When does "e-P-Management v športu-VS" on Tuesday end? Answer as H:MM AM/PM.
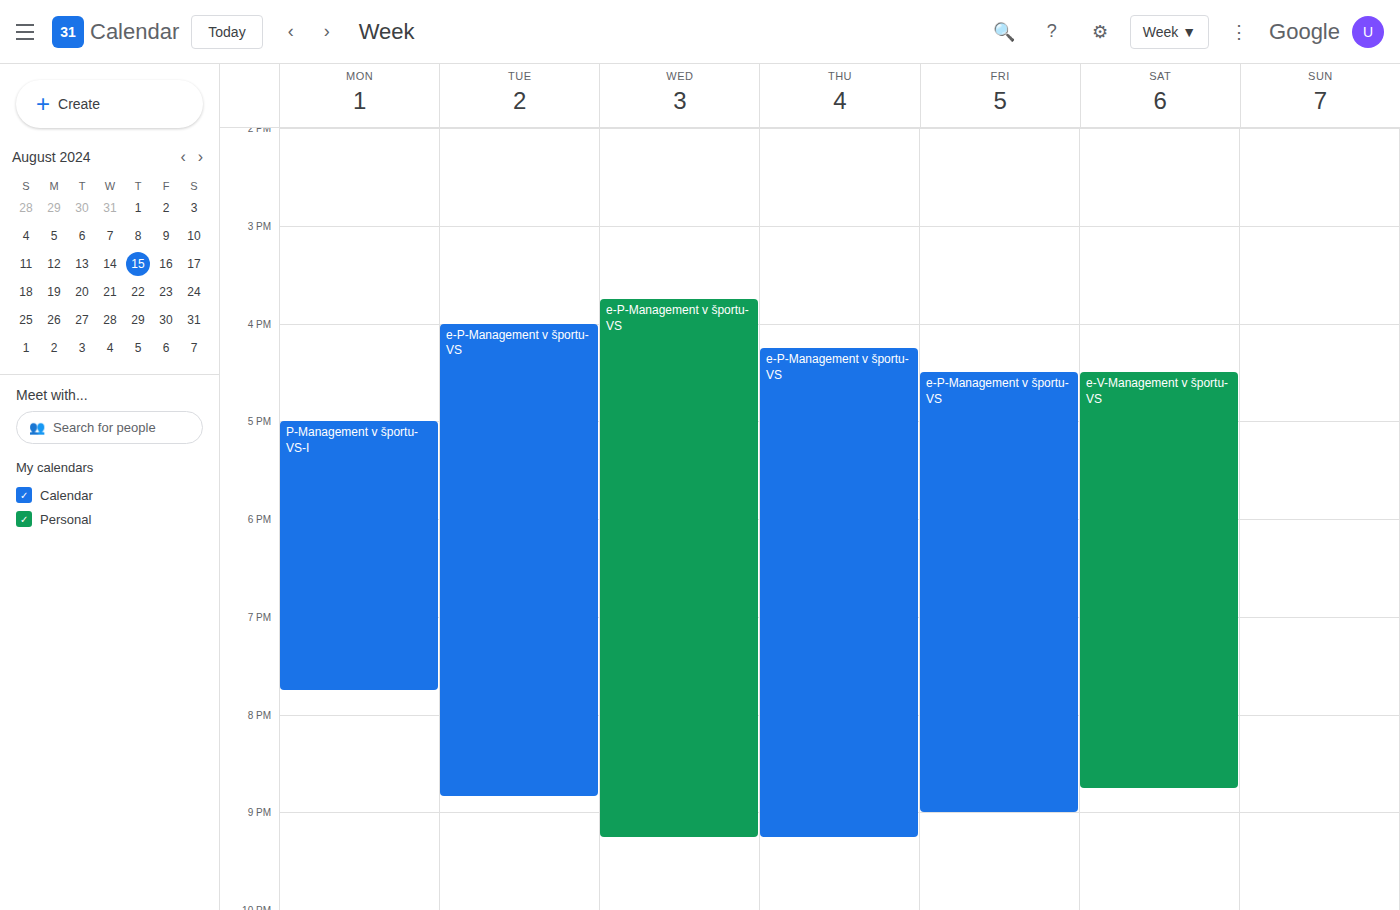
8:50 PM